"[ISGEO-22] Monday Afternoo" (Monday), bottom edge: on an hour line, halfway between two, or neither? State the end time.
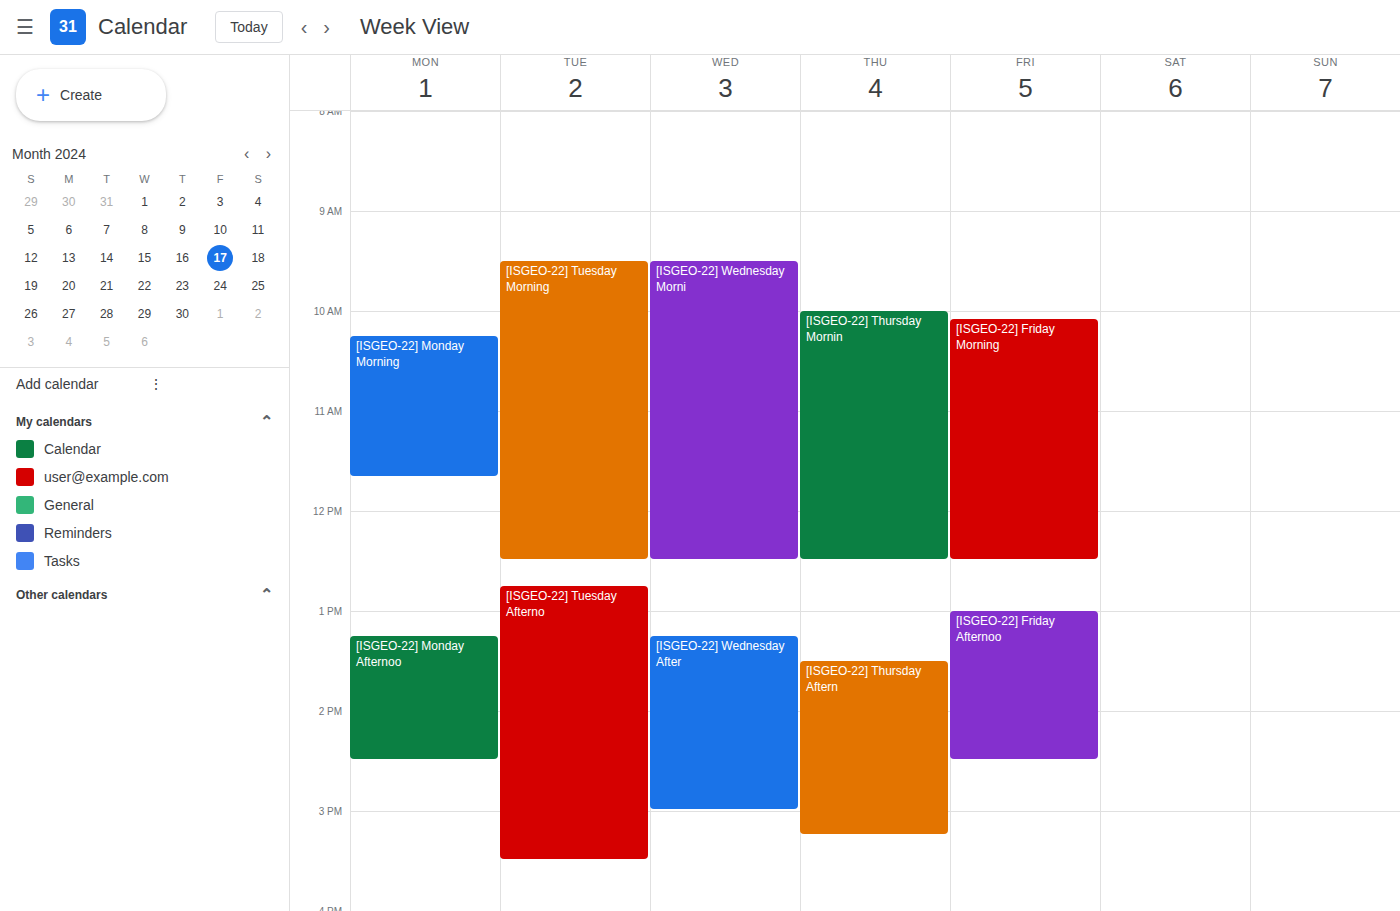
2:30 PM -- halfway between the 2 PM and 3 PM lines.